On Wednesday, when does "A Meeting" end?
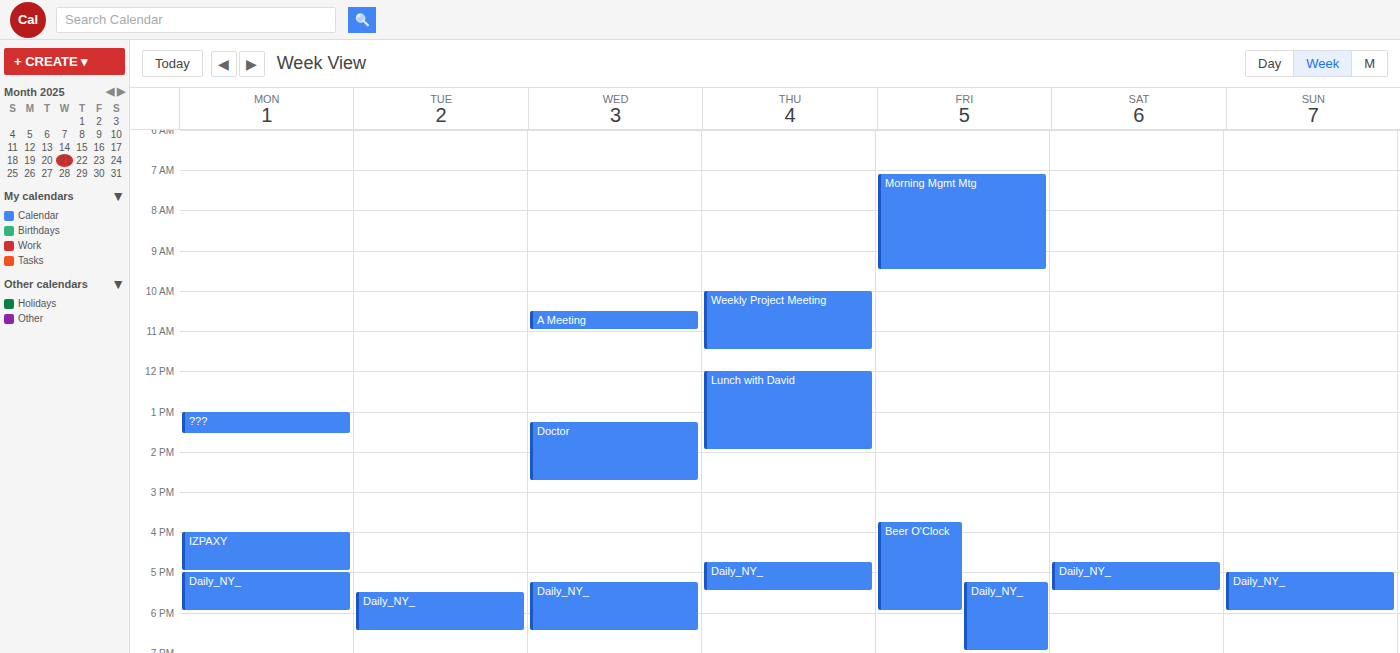
11:00 AM